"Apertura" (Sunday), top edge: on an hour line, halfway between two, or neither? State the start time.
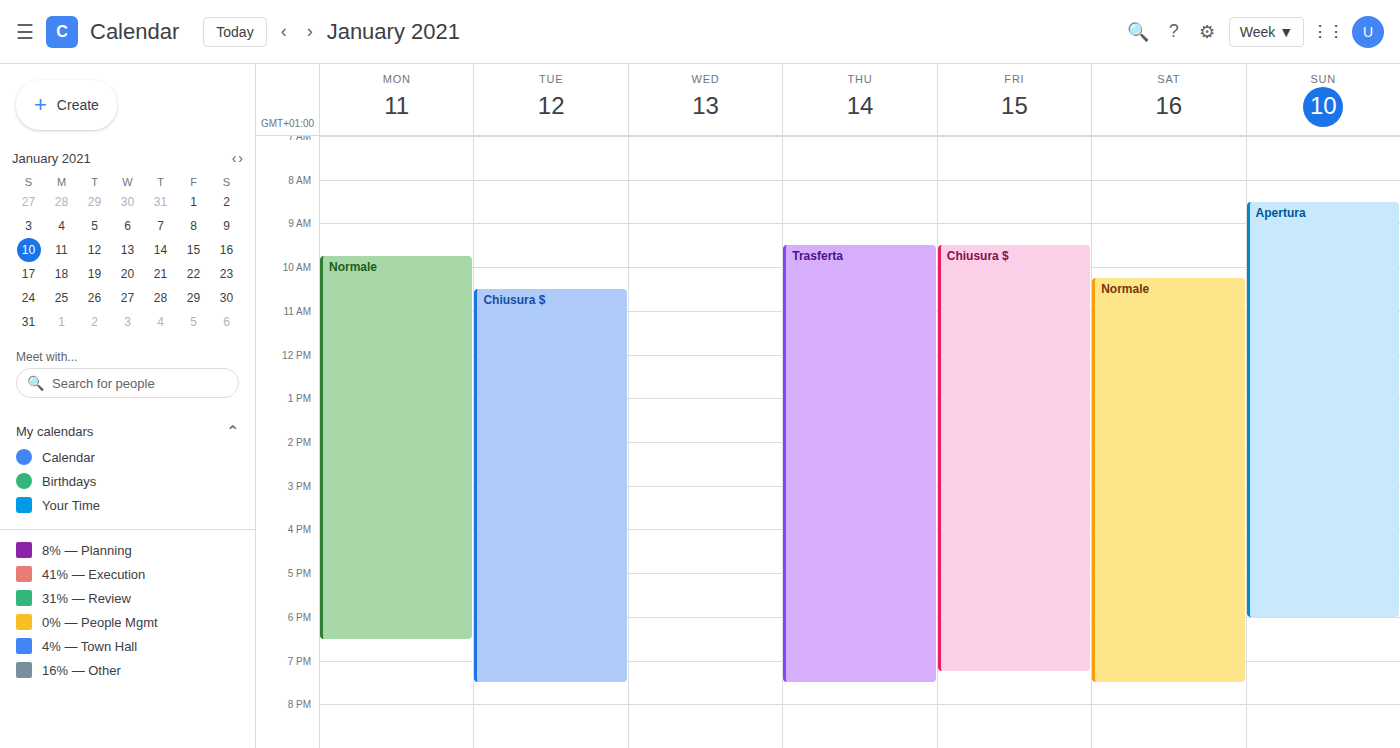
8:30 AM -- halfway between the 8 AM and 9 AM lines.